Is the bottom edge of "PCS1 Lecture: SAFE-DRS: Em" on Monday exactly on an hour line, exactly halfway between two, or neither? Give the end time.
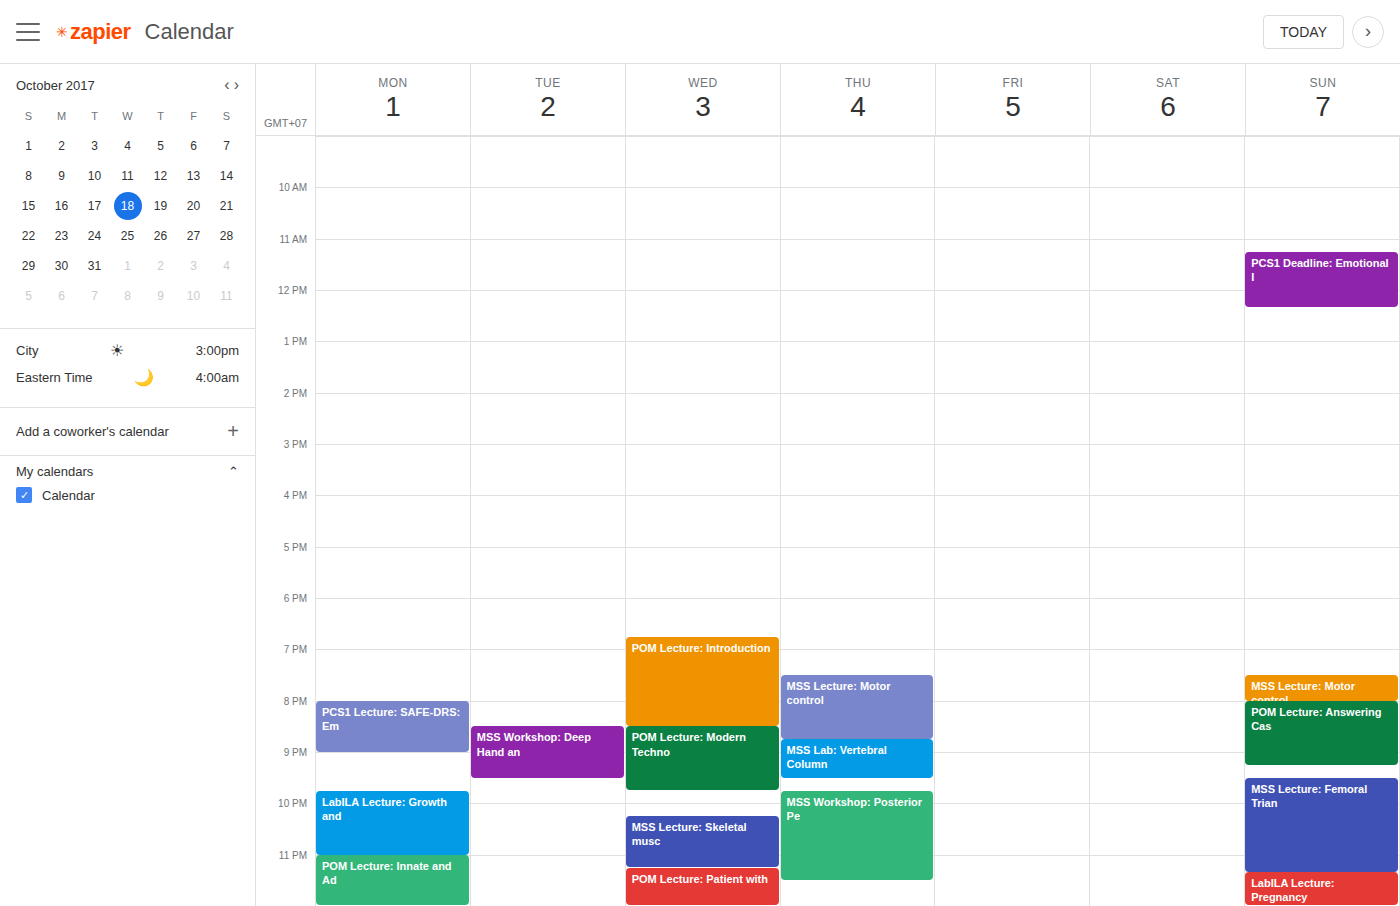
21:00 -- exactly on the 21:00 line.